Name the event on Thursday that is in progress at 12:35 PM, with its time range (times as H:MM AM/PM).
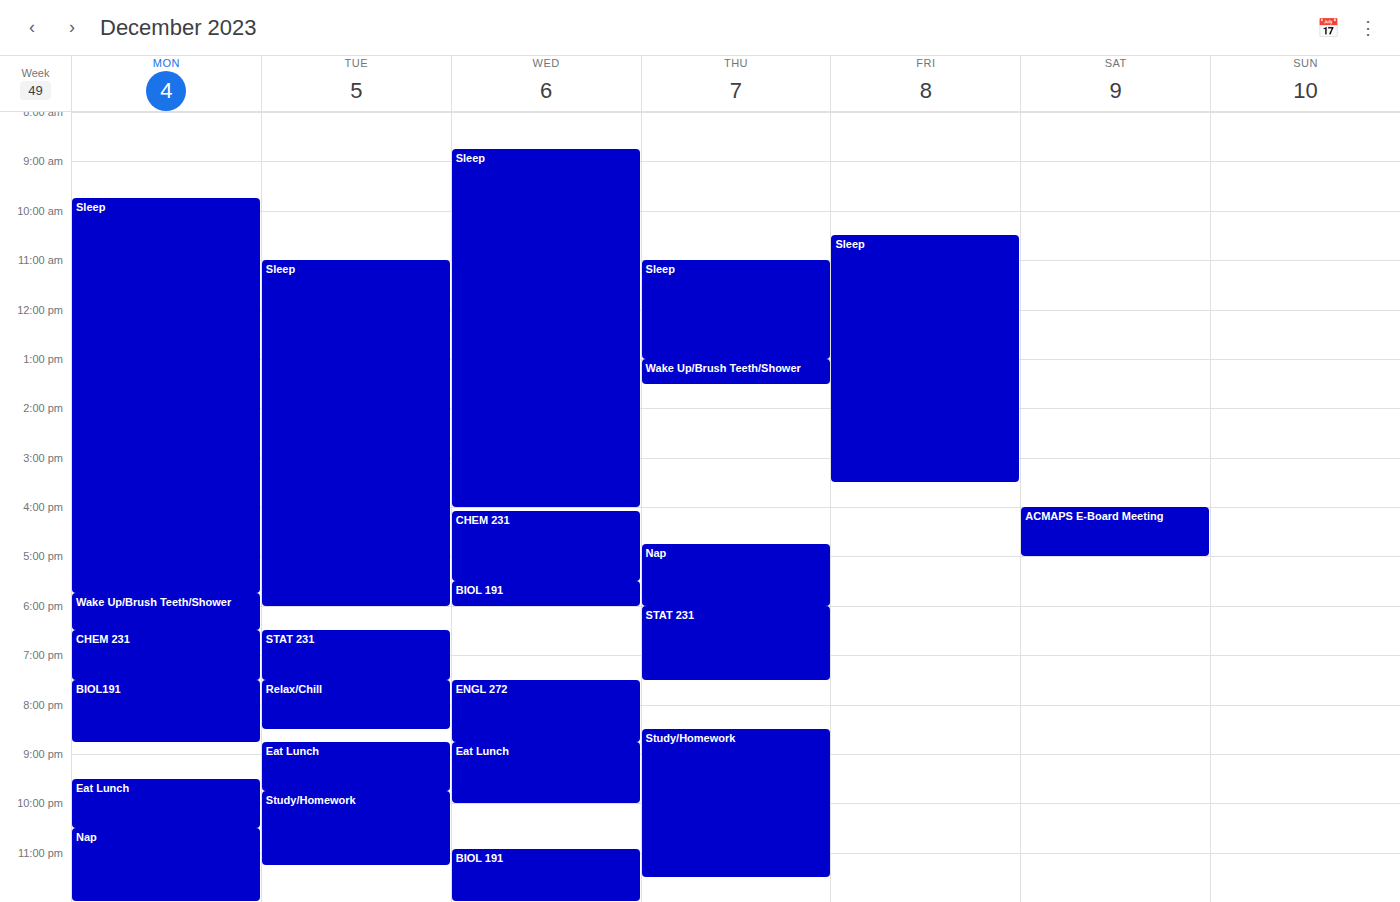
"Sleep", 11:00 AM to 1:00 PM